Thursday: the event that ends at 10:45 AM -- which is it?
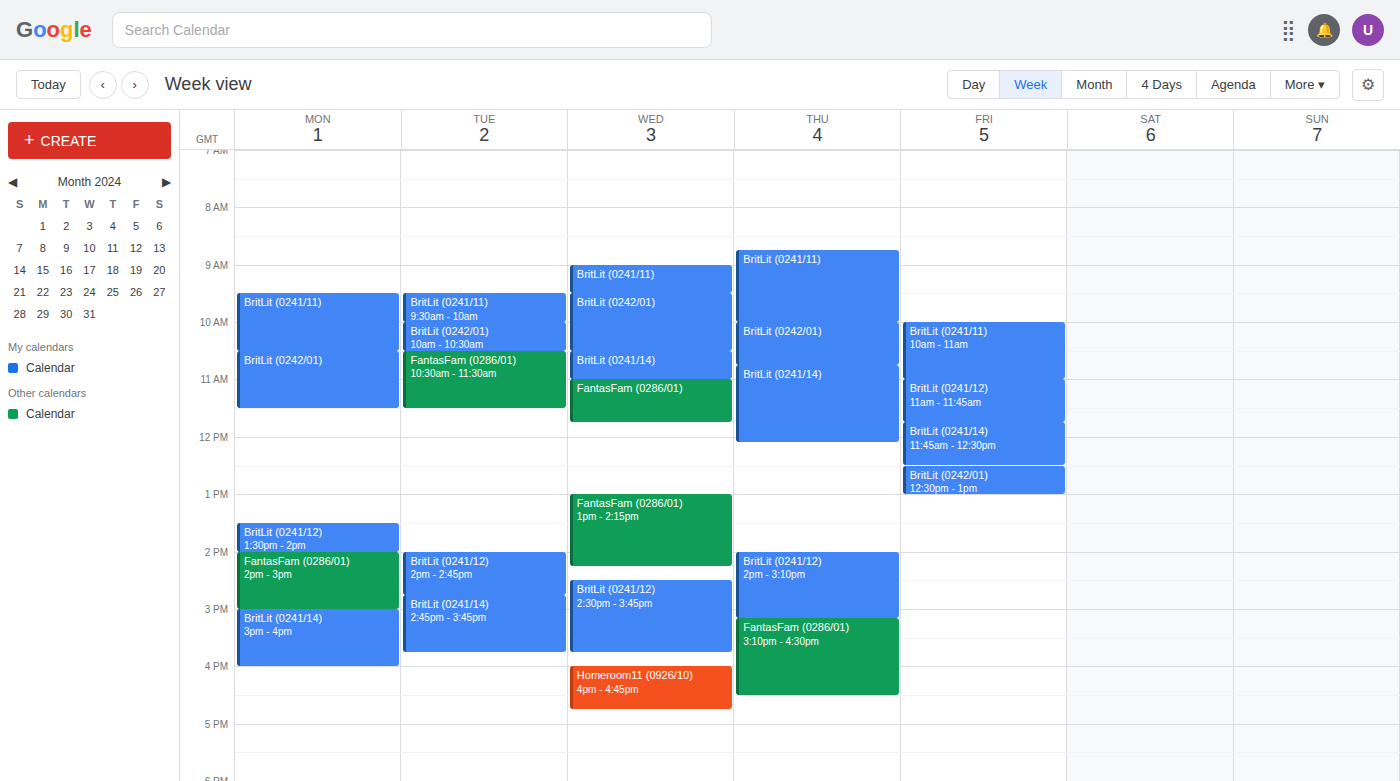
"BritLit (0242/01)"